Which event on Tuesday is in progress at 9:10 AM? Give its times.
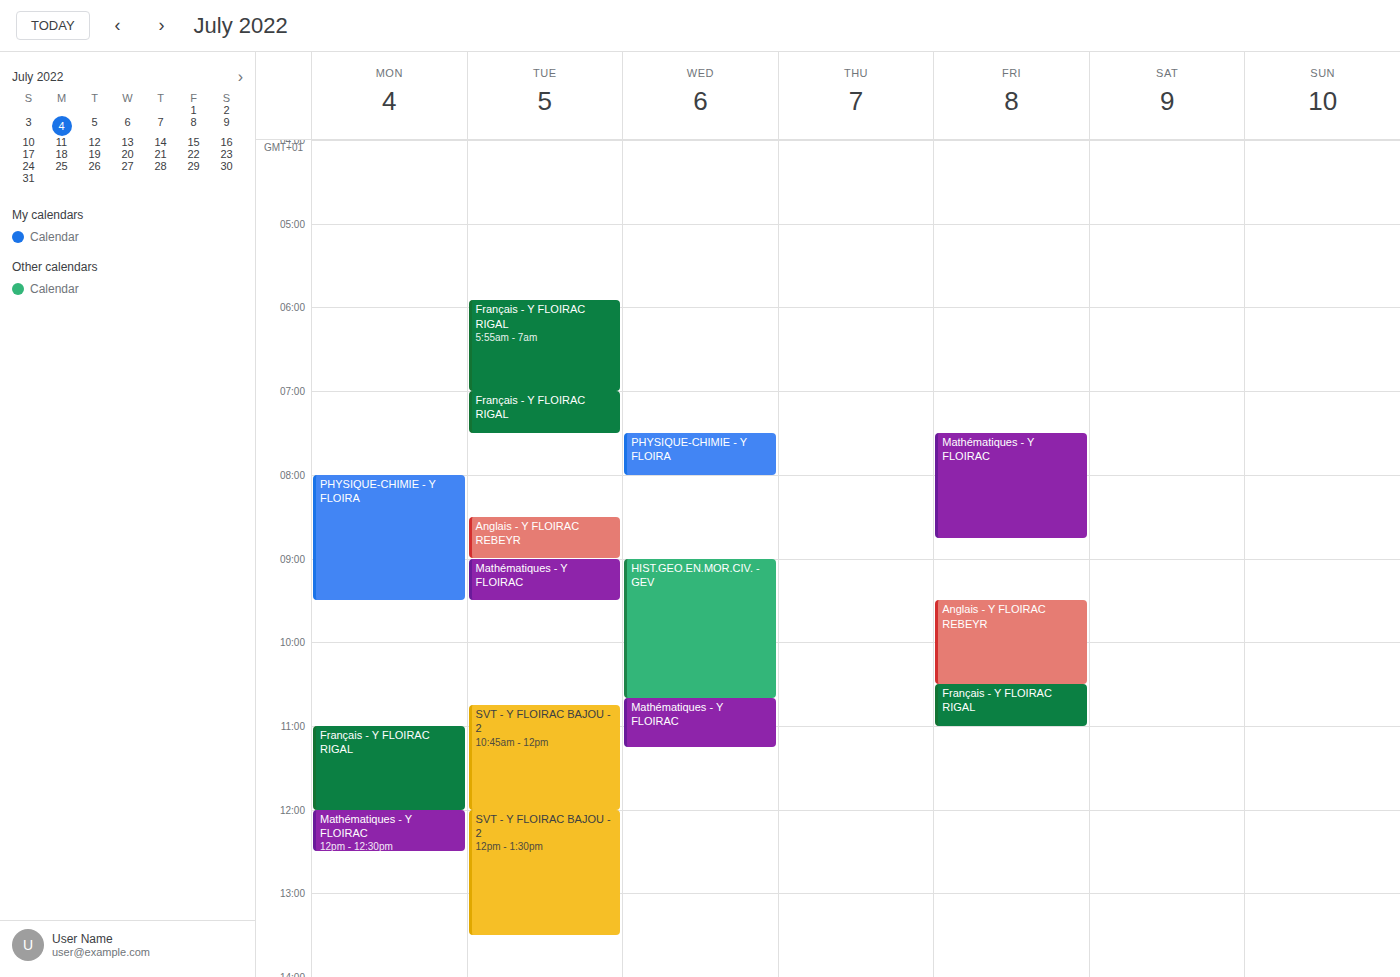
"Mathématiques - Y FLOIRAC", 9:00 AM to 9:30 AM